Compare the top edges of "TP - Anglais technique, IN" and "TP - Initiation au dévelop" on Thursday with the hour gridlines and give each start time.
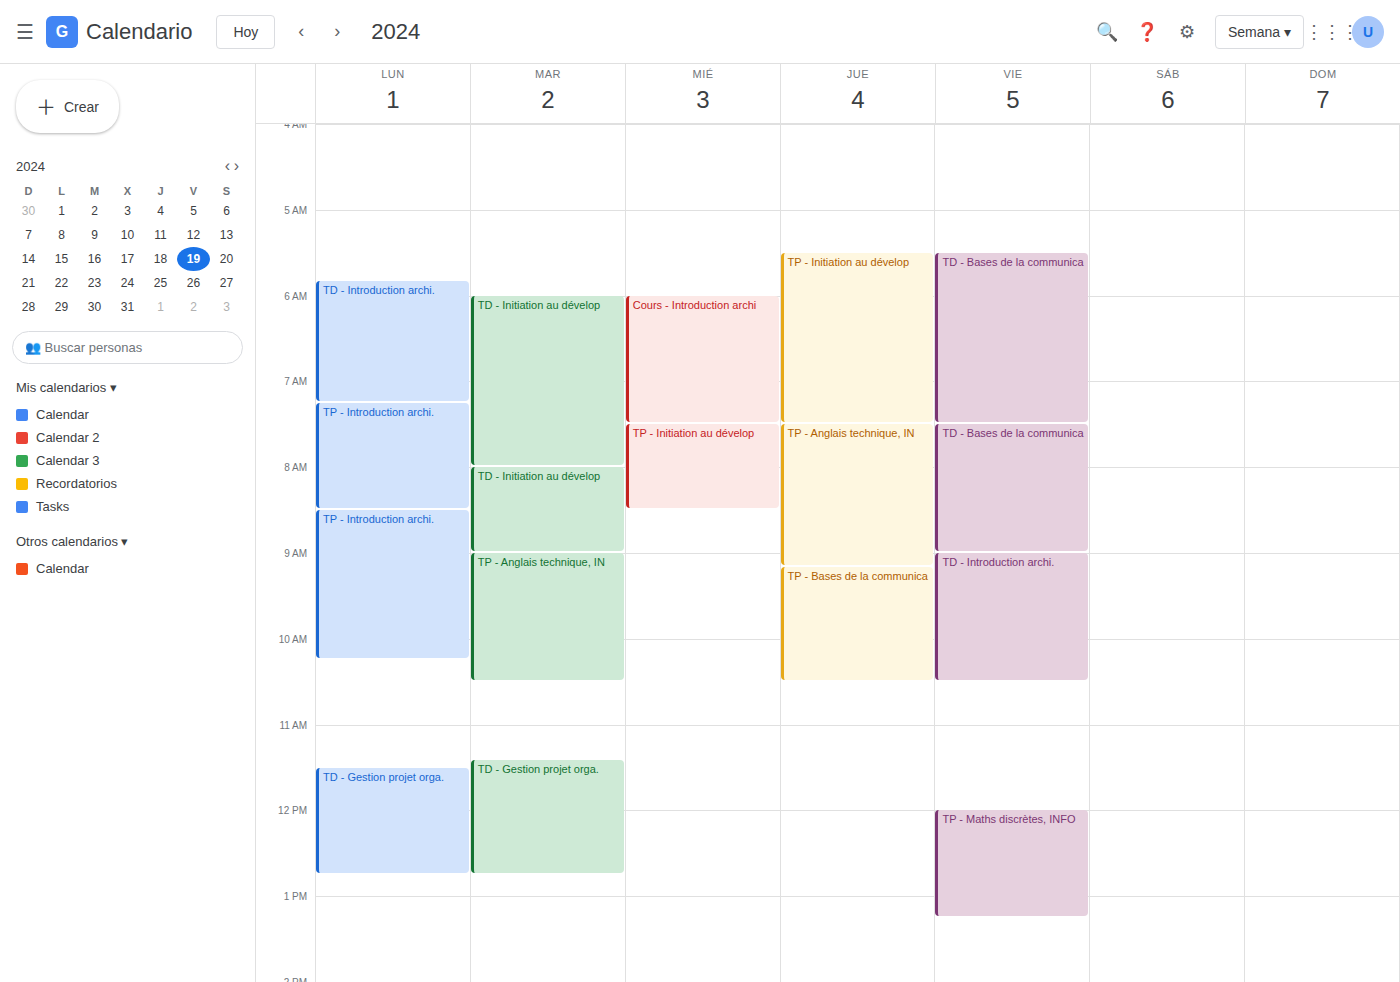
"TP - Anglais technique, IN": 7:30 AM, halfway between the 7 AM and 8 AM lines. "TP - Initiation au dévelop": 5:30 AM, halfway between the 5 AM and 6 AM lines.